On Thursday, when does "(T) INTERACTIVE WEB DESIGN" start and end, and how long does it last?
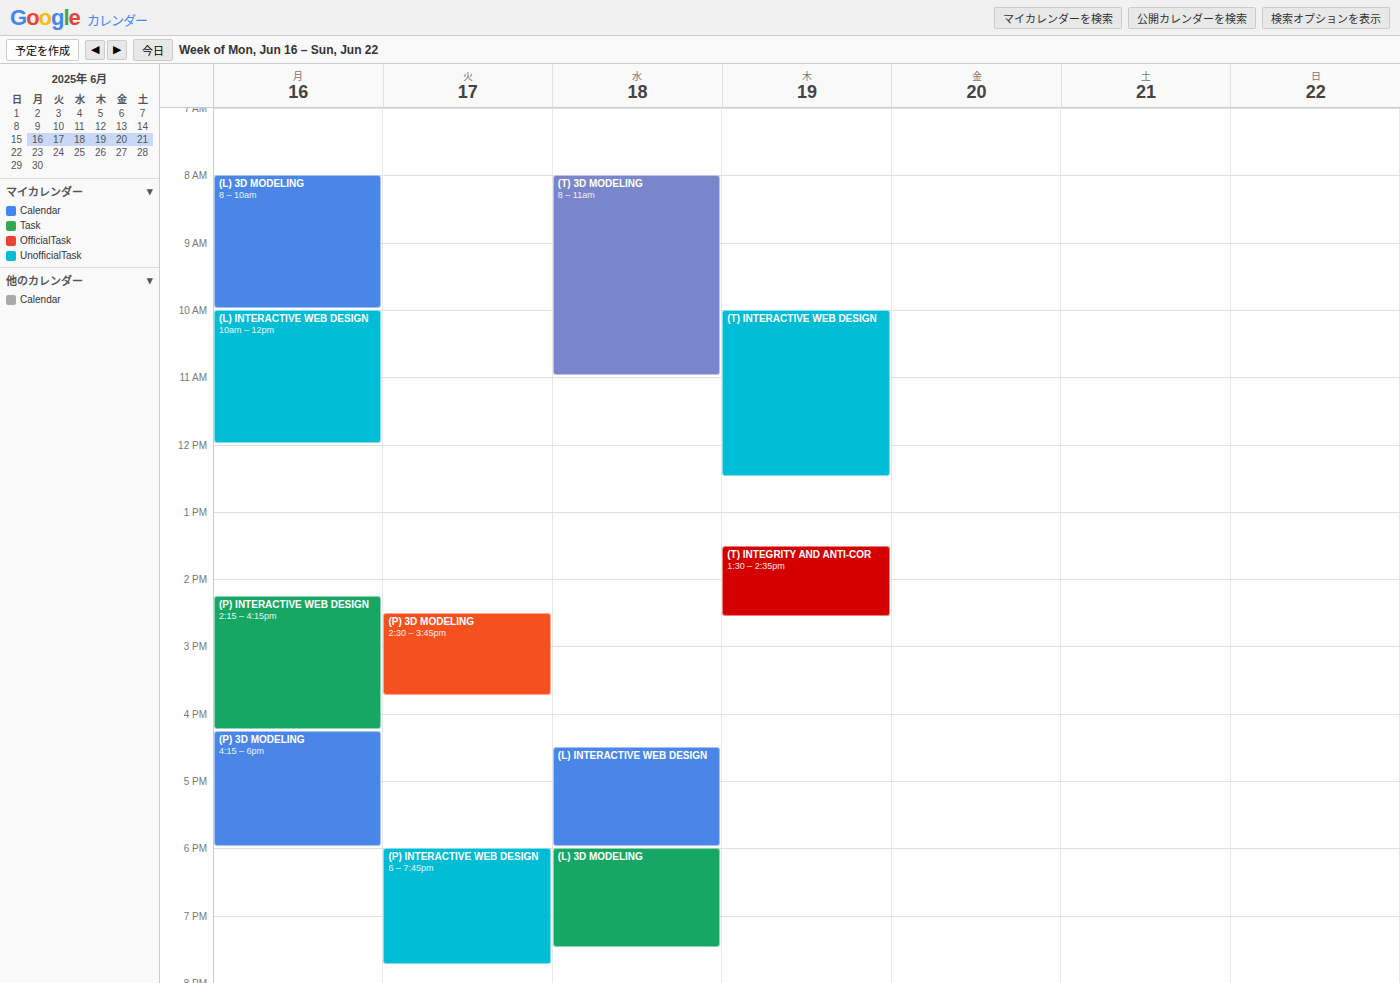
10:00 AM to 12:30 PM, 2 hours 30 minutes